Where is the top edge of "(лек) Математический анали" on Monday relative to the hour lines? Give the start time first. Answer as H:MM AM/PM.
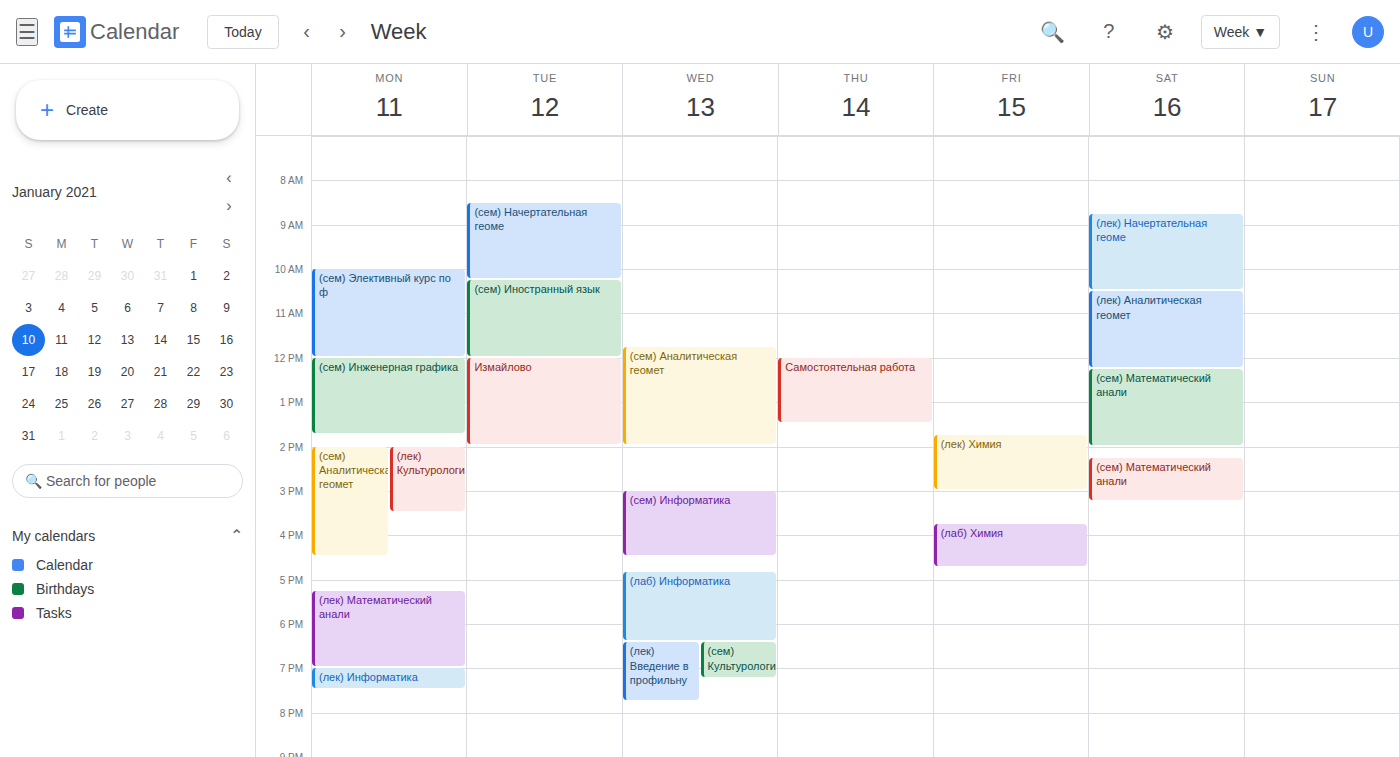
5:15 PM -- neither: a quarter of the way from the 5 PM line to the 6 PM line.